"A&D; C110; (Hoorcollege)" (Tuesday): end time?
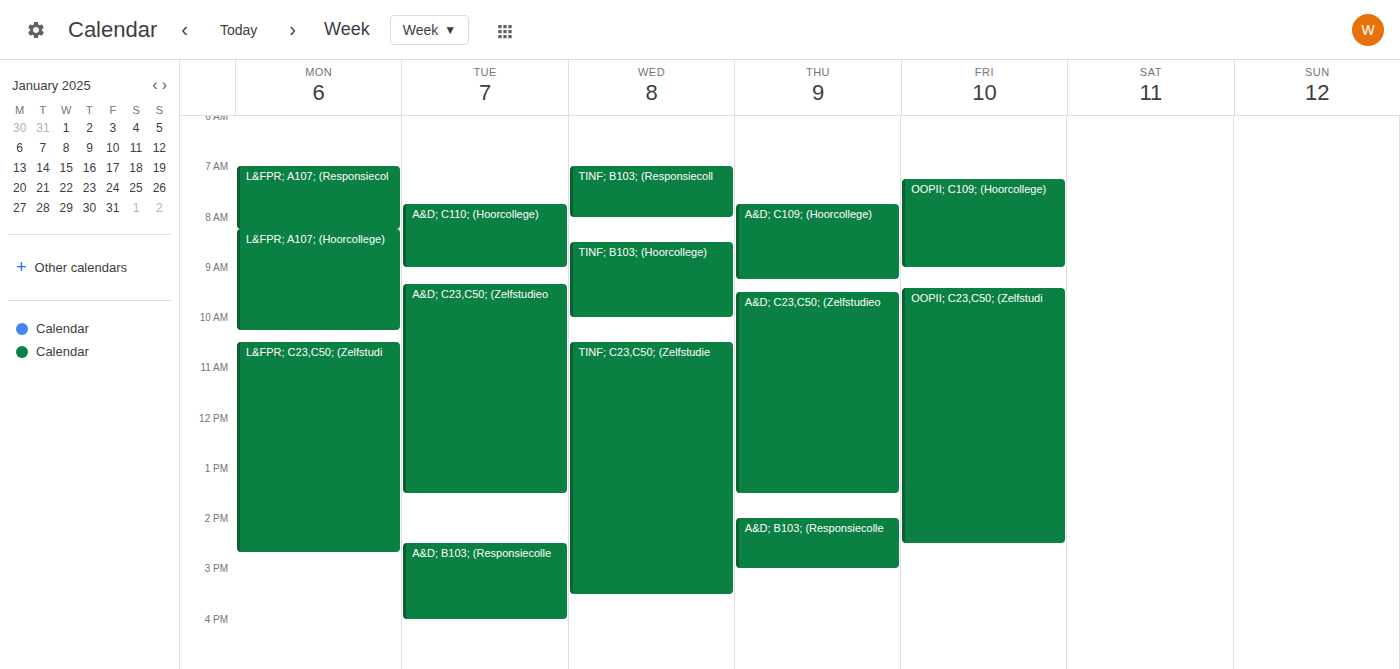
9:00 AM